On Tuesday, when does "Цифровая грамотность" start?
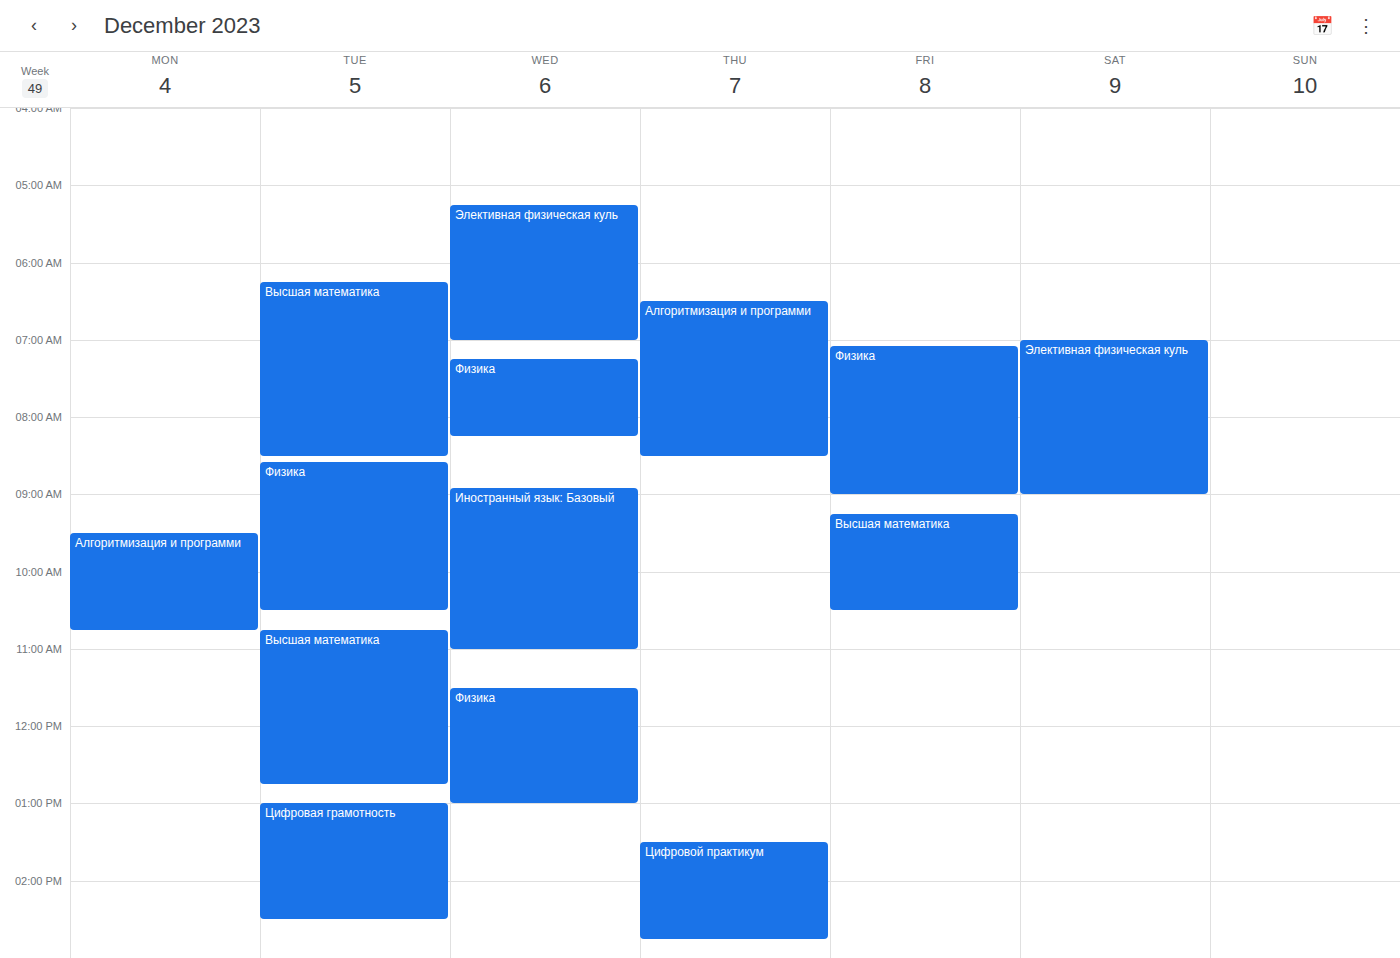
1:00 PM